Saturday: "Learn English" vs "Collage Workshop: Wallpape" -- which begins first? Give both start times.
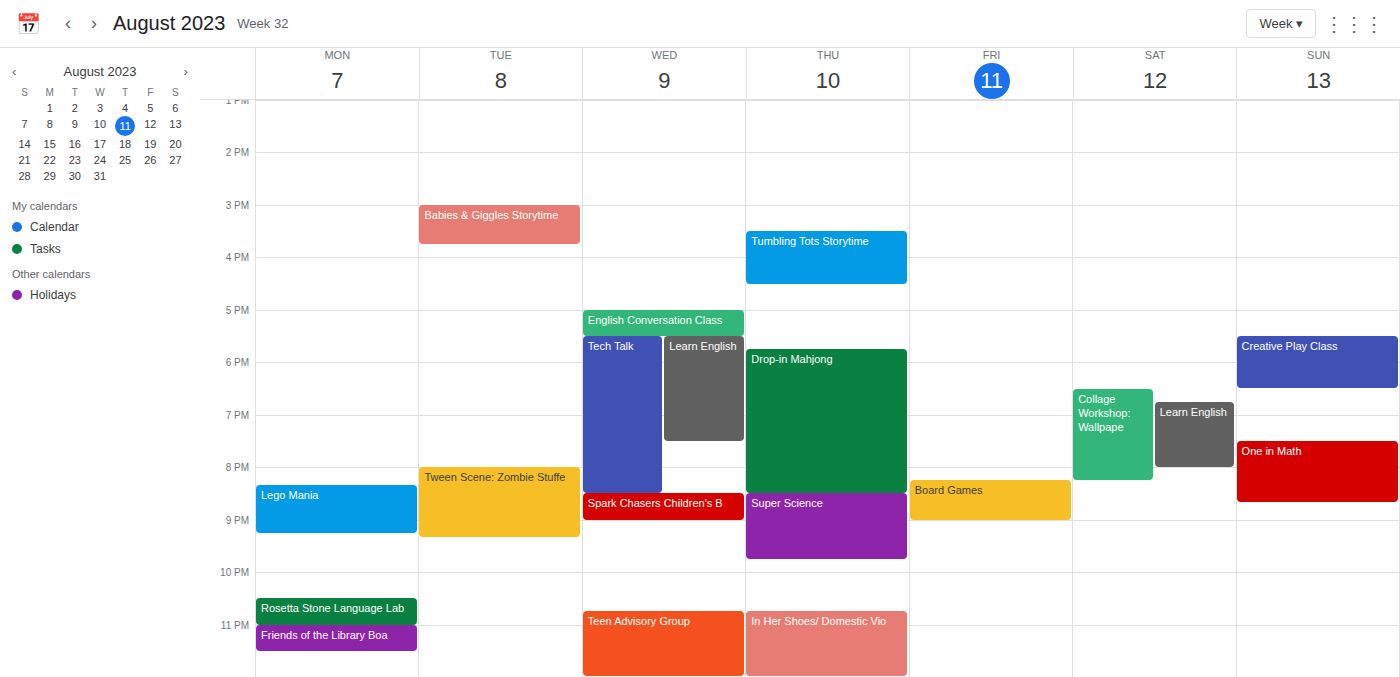
"Collage Workshop: Wallpape" 18:30; "Learn English" 18:45.